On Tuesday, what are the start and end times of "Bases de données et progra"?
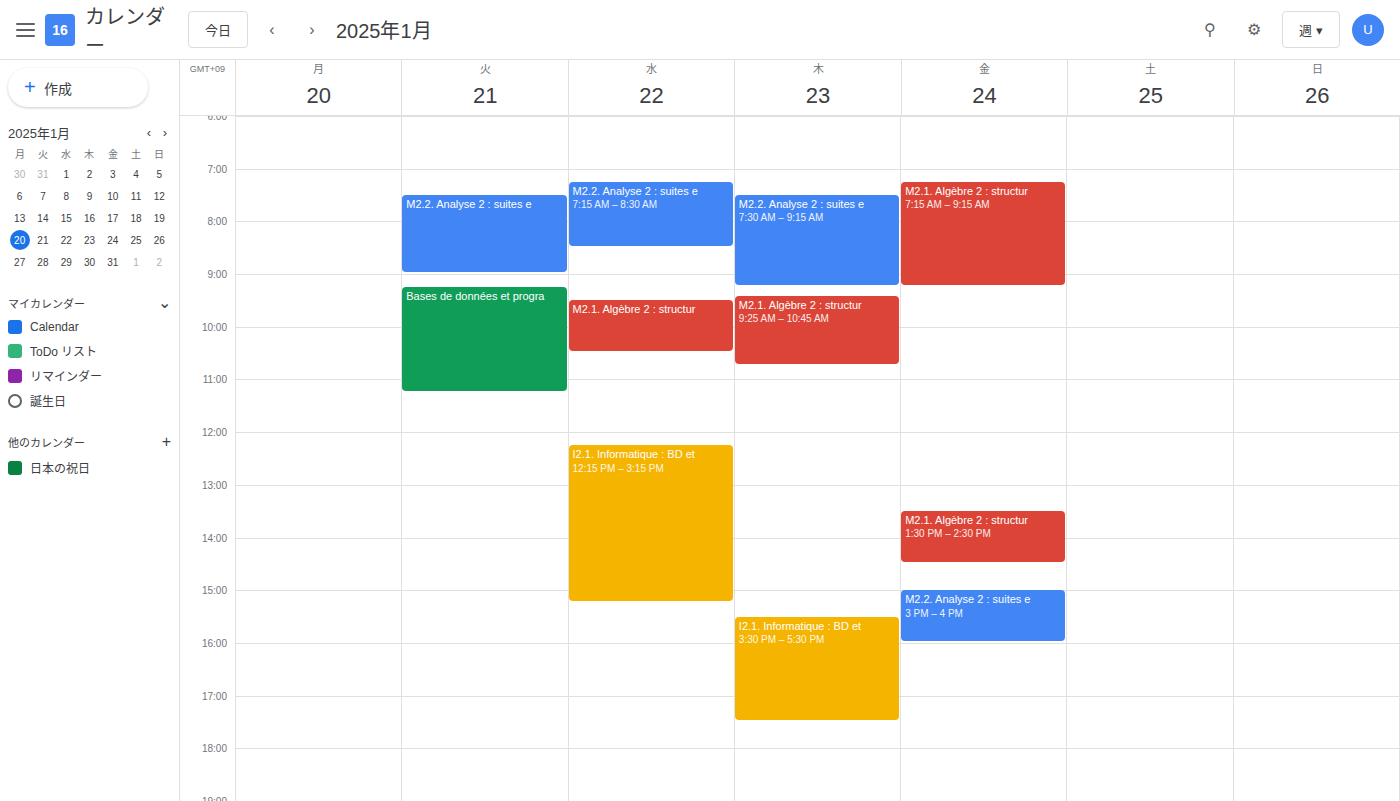
9:15 AM to 11:15 AM